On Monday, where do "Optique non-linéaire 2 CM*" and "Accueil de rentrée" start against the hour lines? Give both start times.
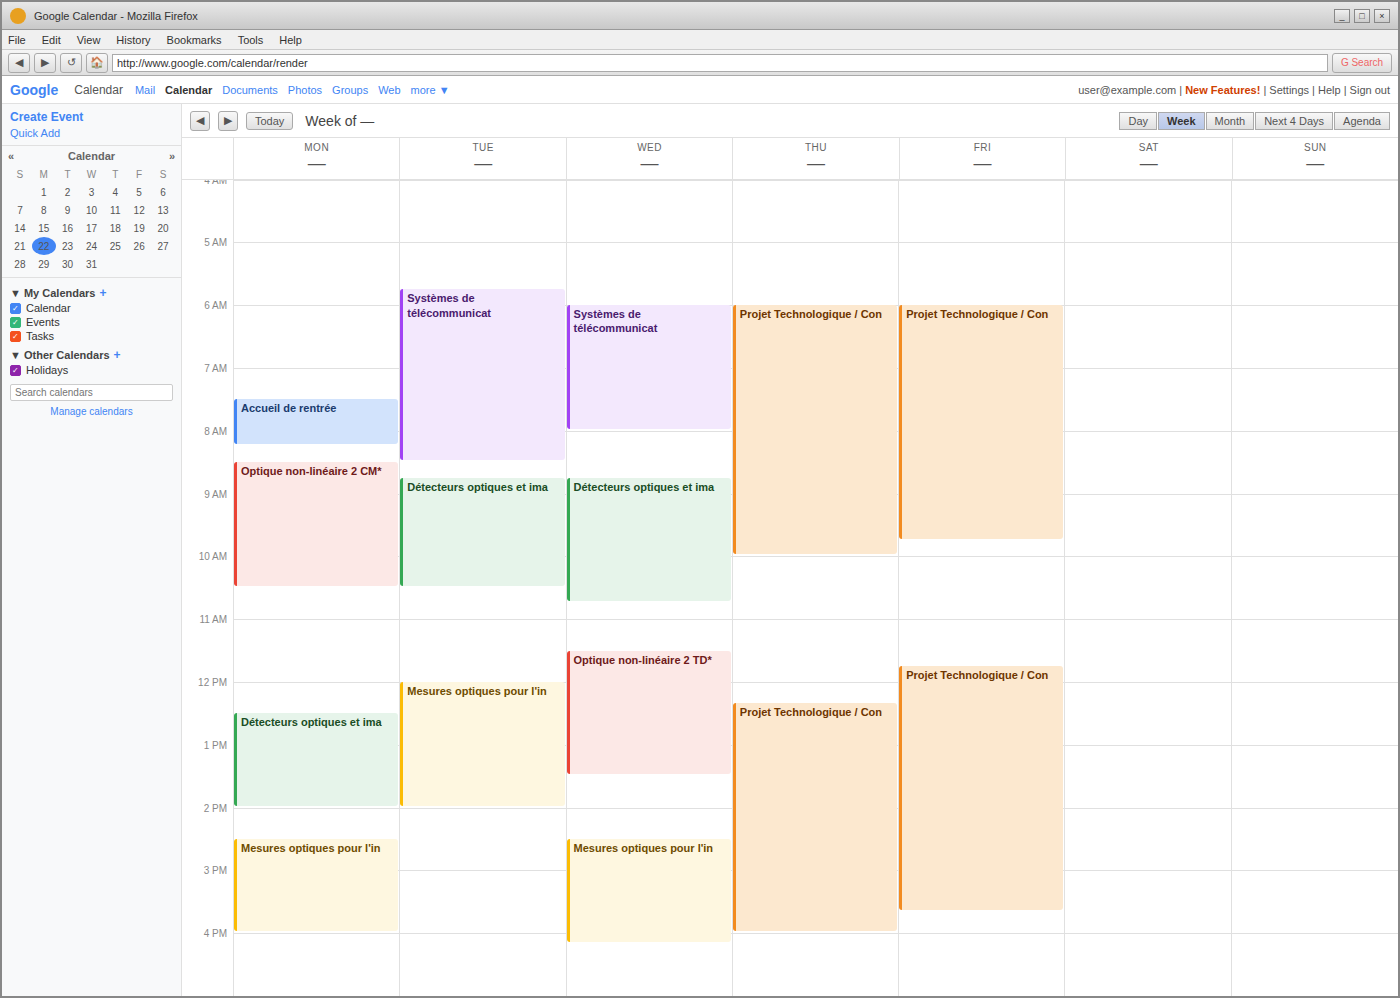
"Optique non-linéaire 2 CM*": 08:30, halfway between the 08:00 and 09:00 lines. "Accueil de rentrée": 07:30, halfway between the 07:00 and 08:00 lines.